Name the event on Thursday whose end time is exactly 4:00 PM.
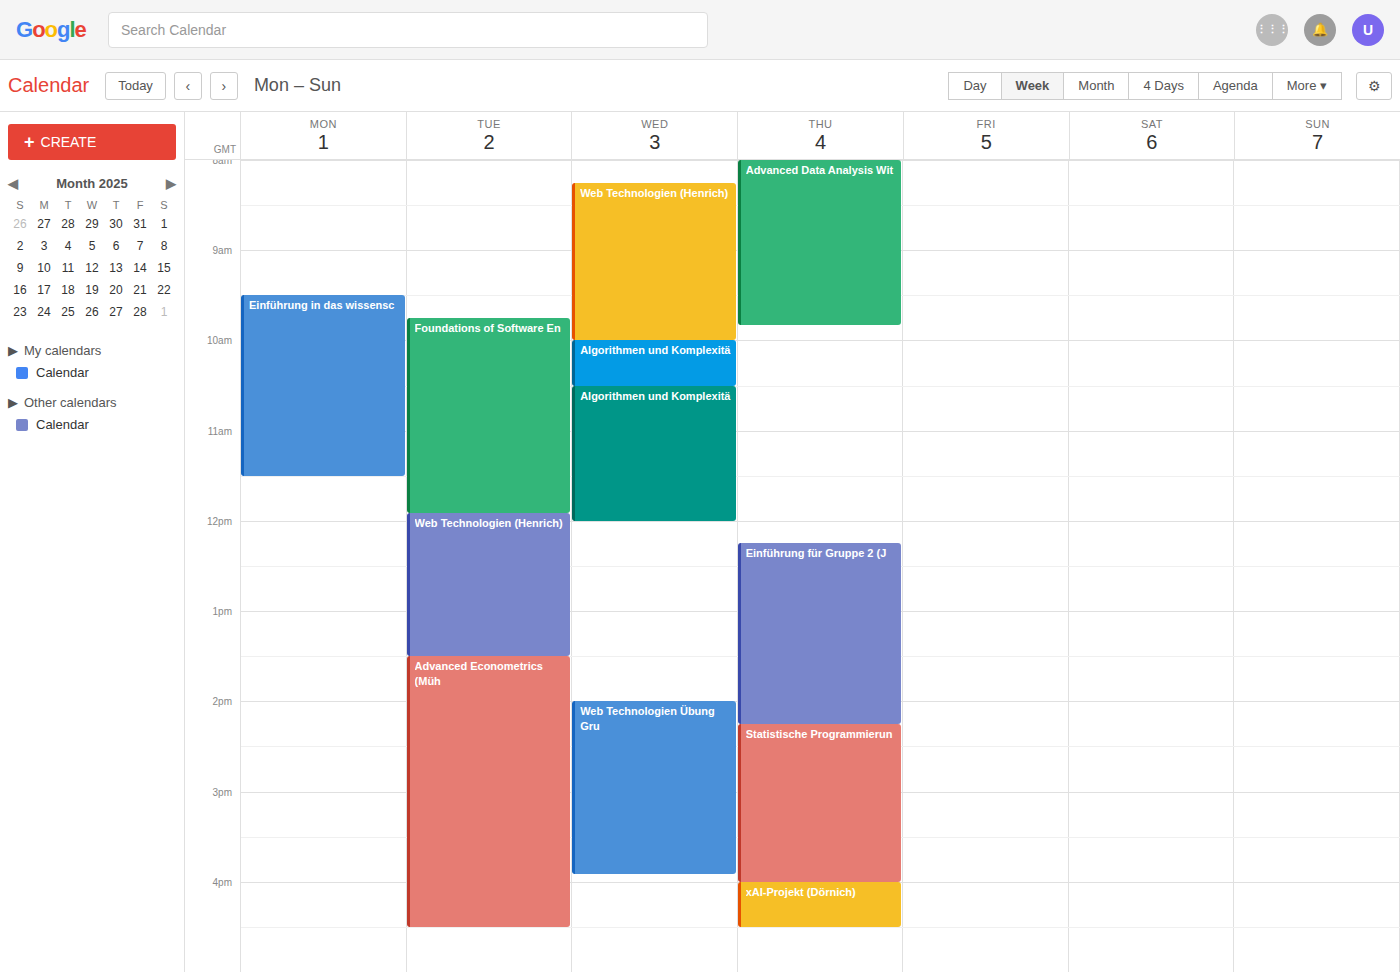
"Statistische Programmierun"